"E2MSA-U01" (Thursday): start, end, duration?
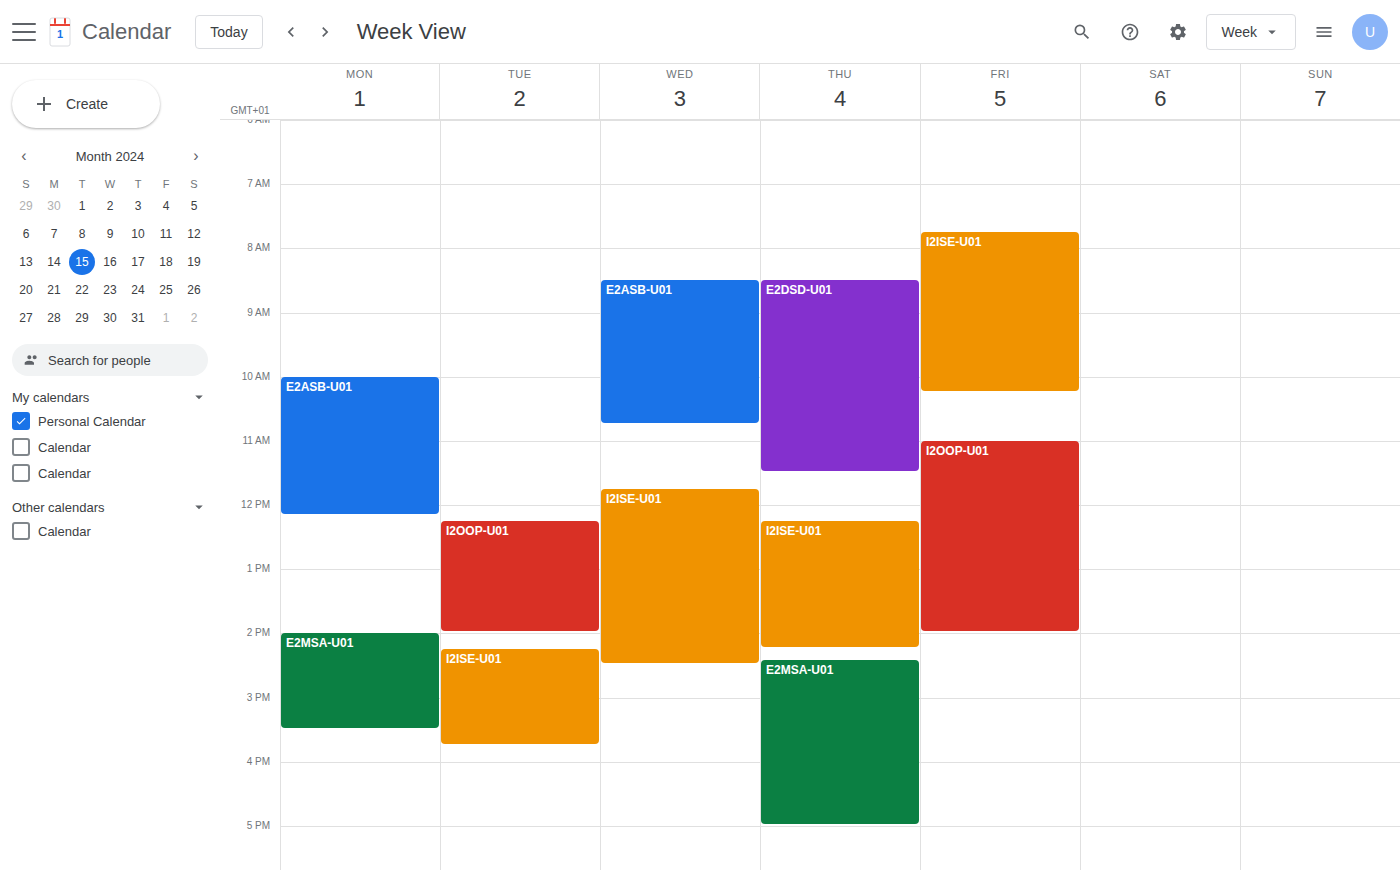
2:25 PM to 5:00 PM, 2 hours 35 minutes